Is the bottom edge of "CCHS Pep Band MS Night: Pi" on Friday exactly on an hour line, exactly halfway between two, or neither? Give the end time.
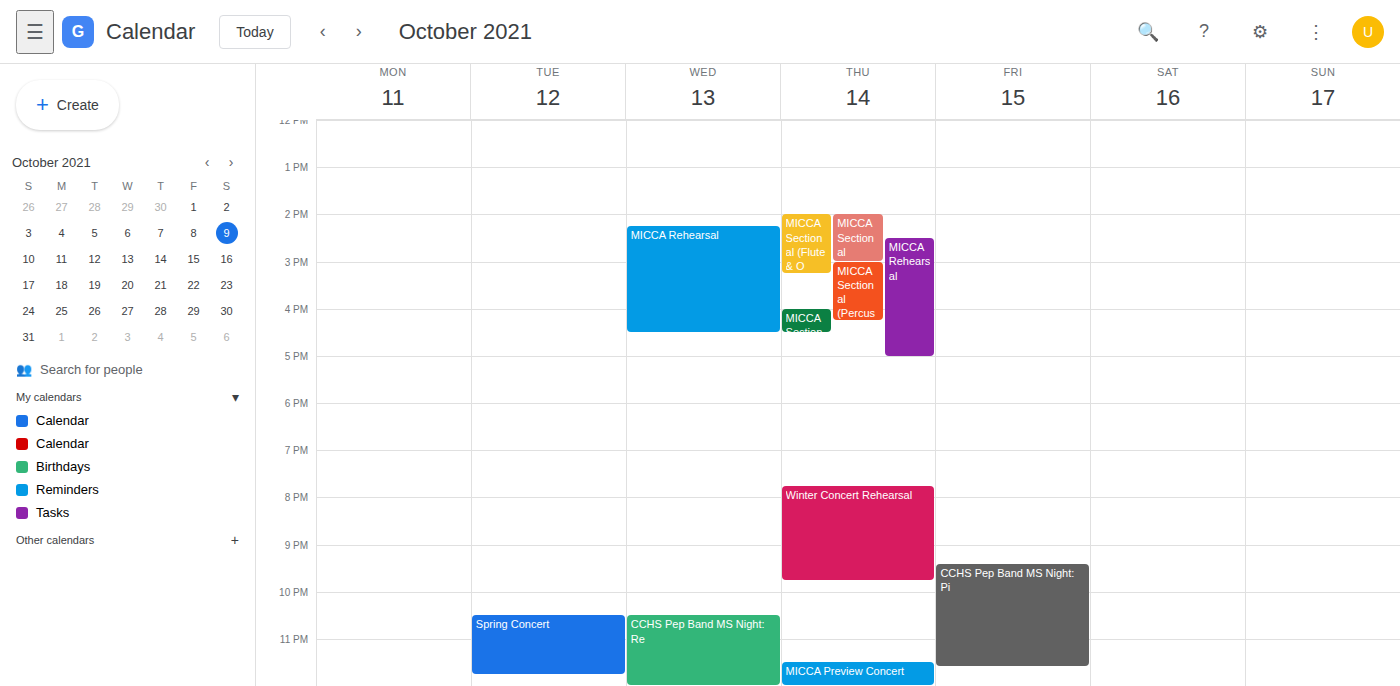
11:35 PM -- neither: 35 minutes below the 11 PM line and 25 minutes above the 12 AM line.